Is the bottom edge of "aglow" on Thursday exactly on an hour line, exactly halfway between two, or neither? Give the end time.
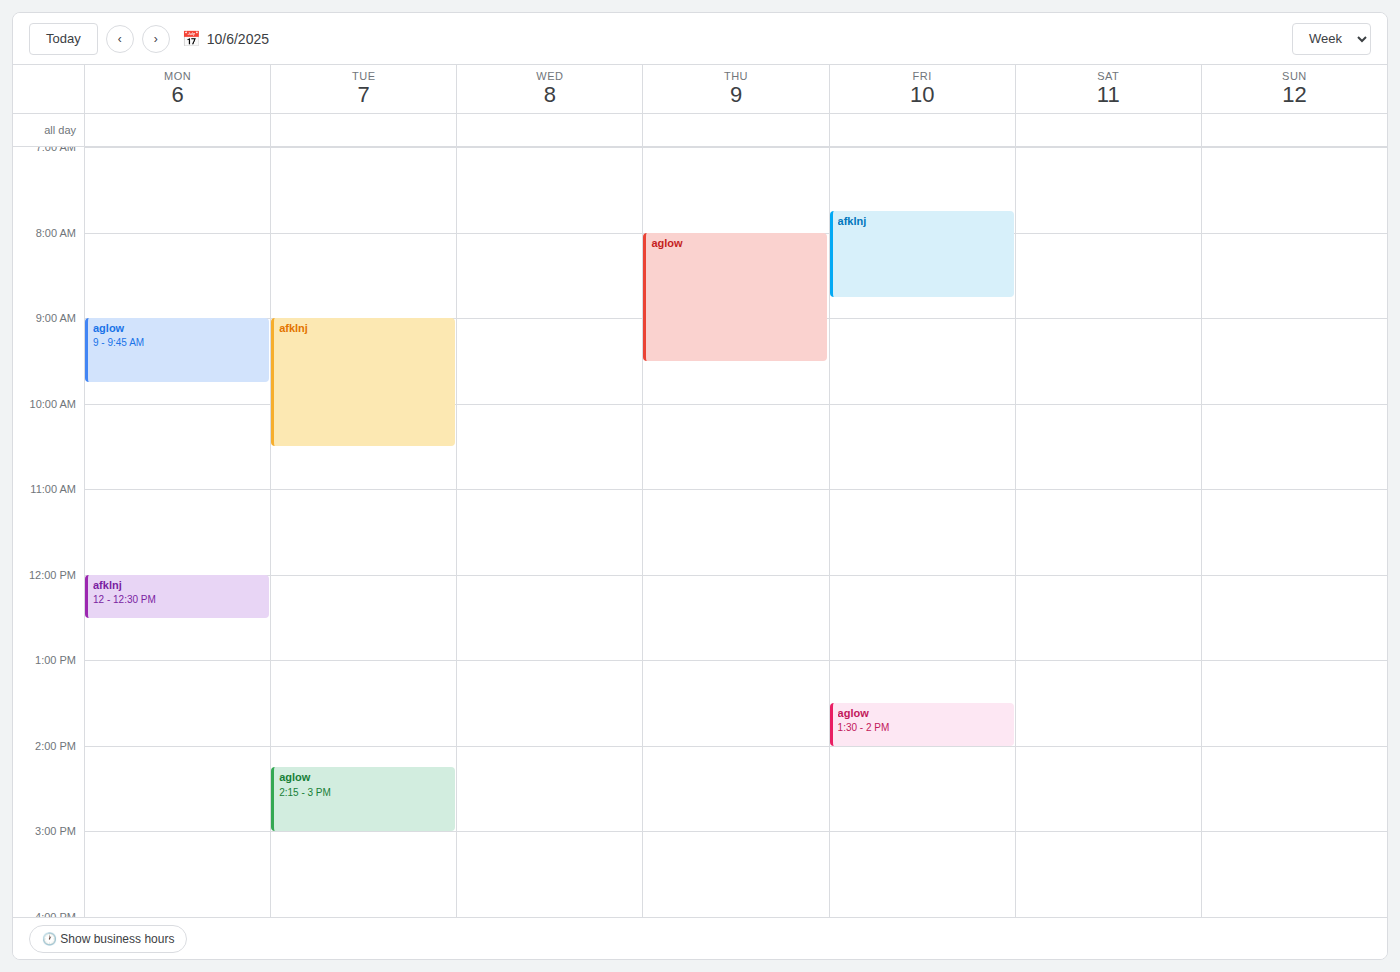
09:30 -- halfway between the 09:00 and 10:00 lines.